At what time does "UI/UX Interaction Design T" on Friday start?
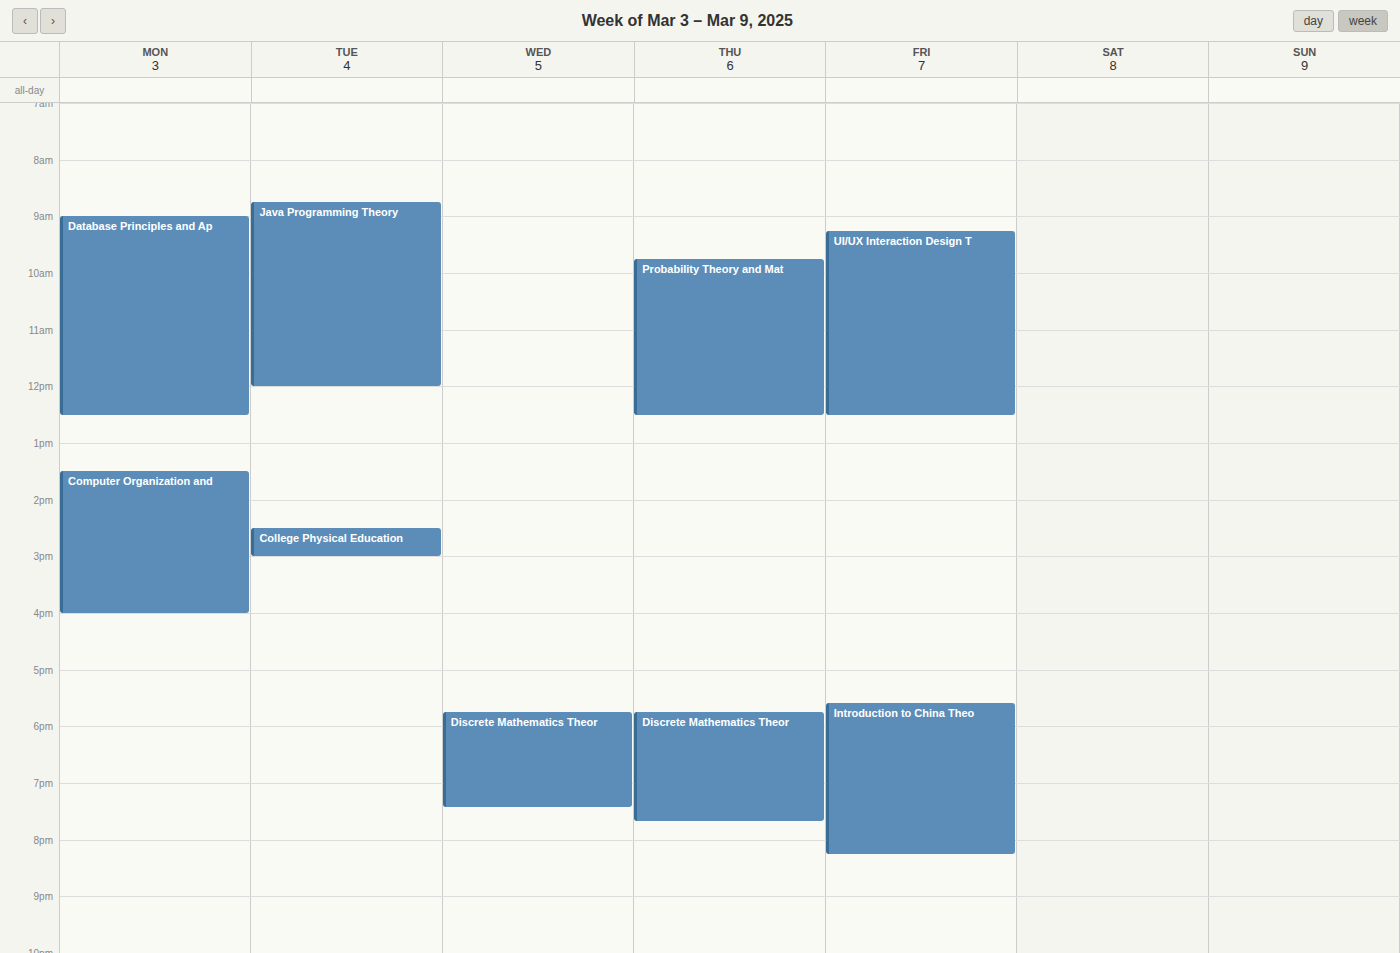
9:15 AM